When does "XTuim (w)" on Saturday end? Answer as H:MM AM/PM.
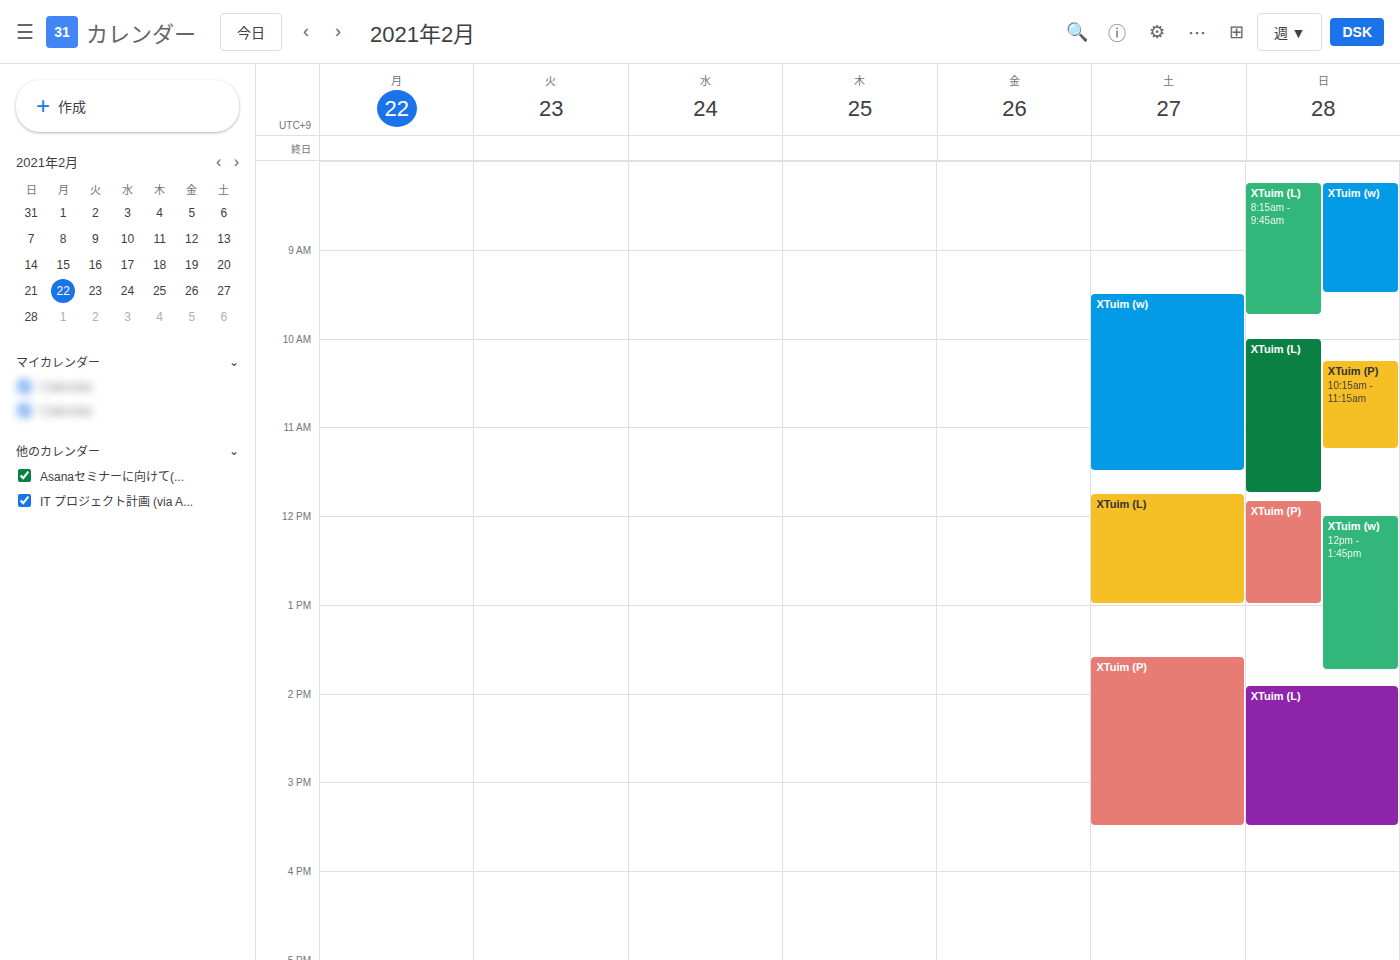
11:30 AM